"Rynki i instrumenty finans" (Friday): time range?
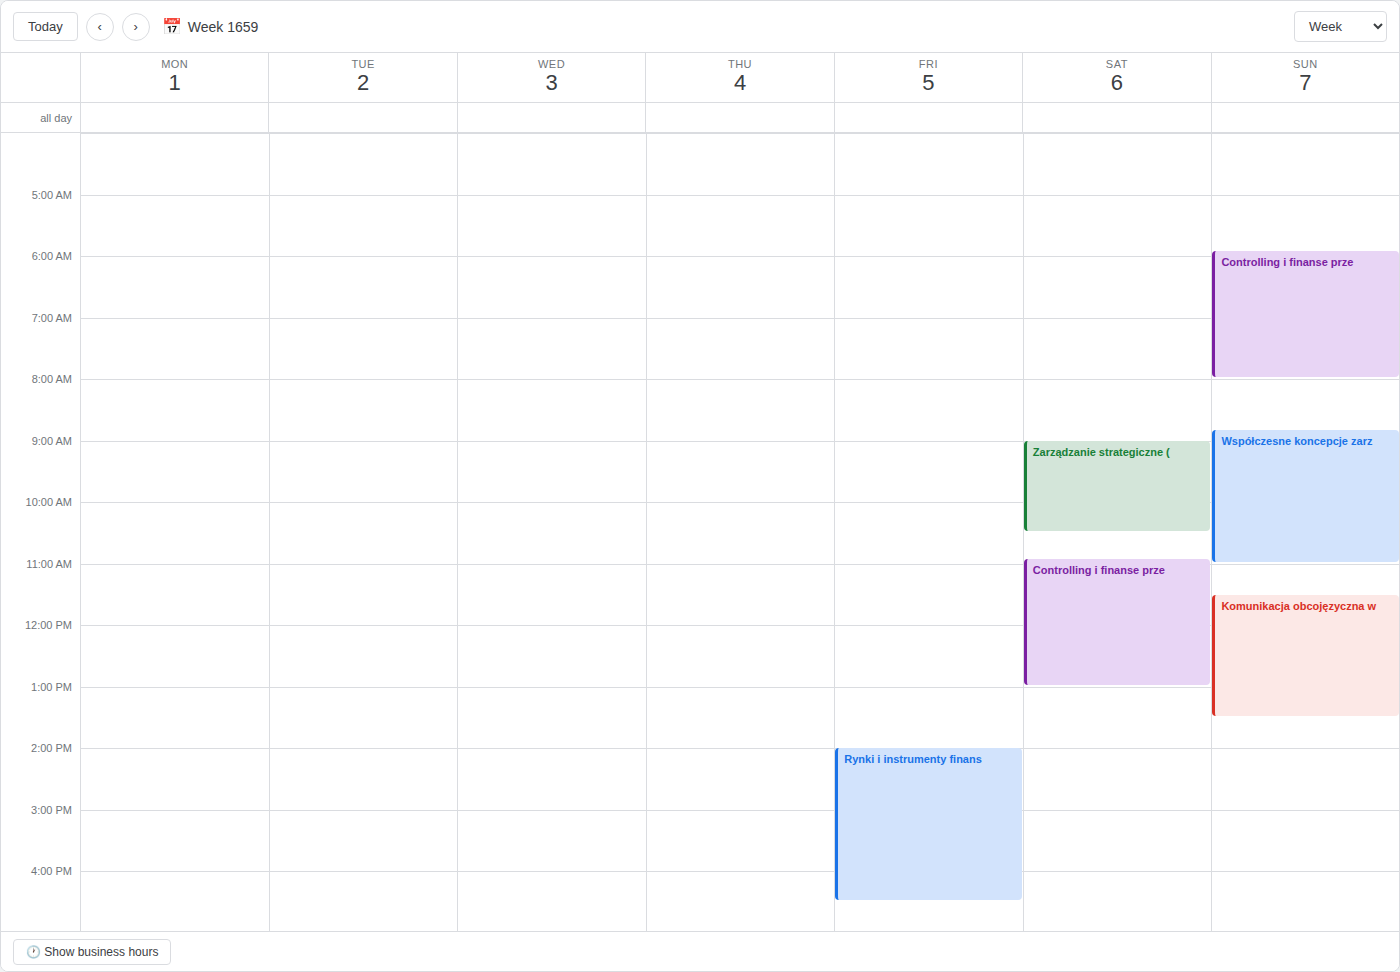
14:00 to 16:30